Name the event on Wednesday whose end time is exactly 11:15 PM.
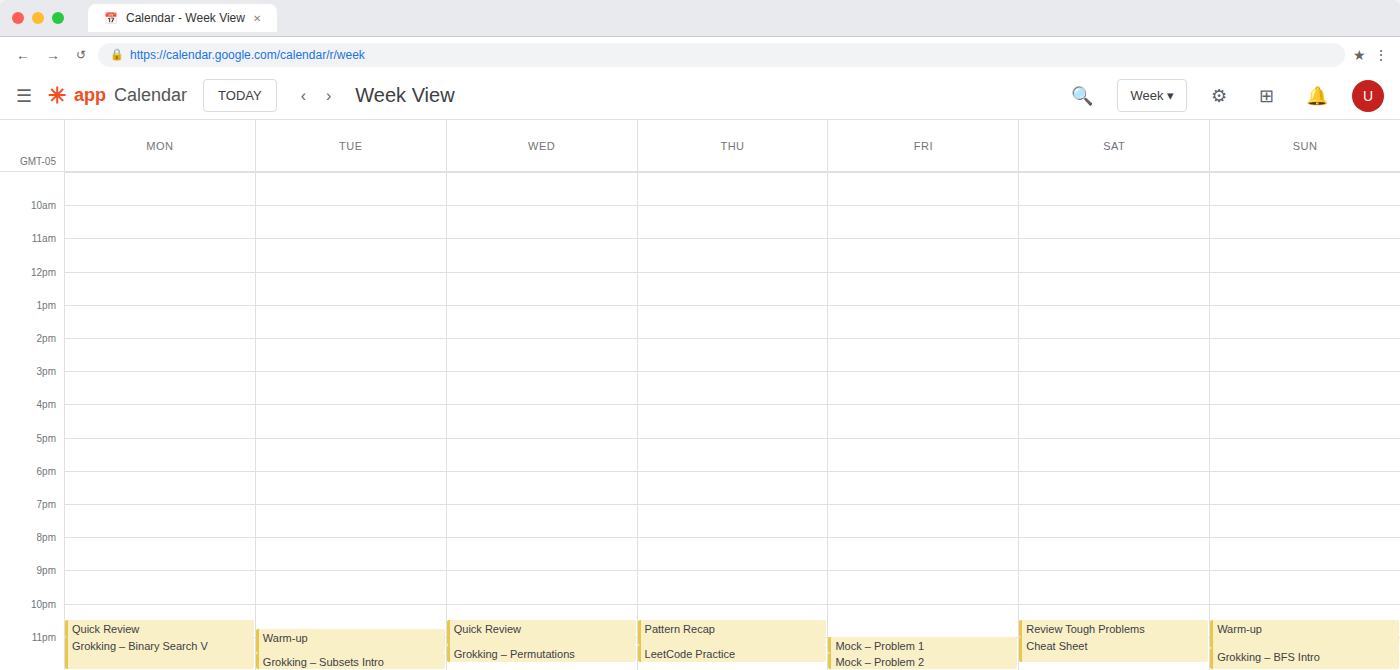
"Quick Review"